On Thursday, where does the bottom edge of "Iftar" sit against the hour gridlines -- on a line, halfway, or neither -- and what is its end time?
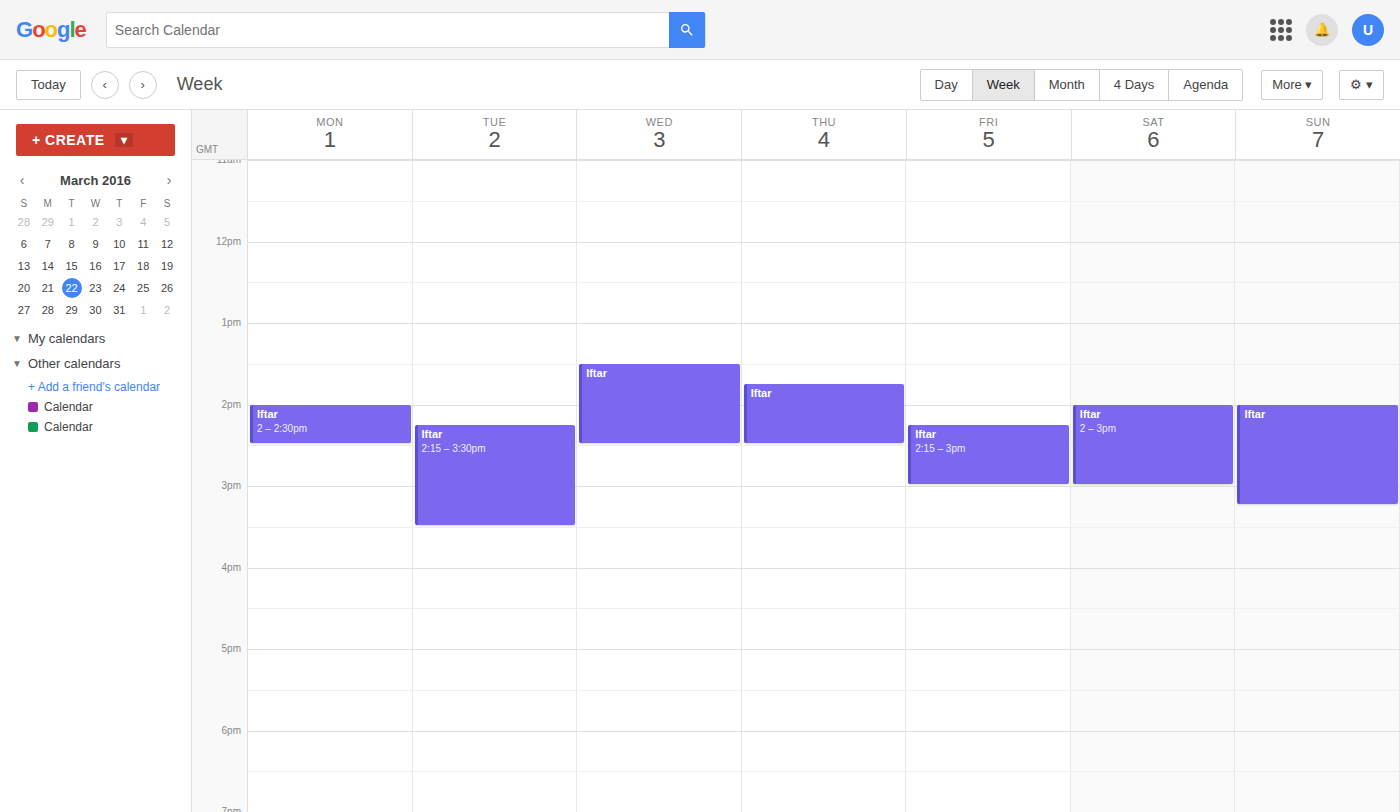
2:30 PM -- halfway between the 2 PM and 3 PM lines.